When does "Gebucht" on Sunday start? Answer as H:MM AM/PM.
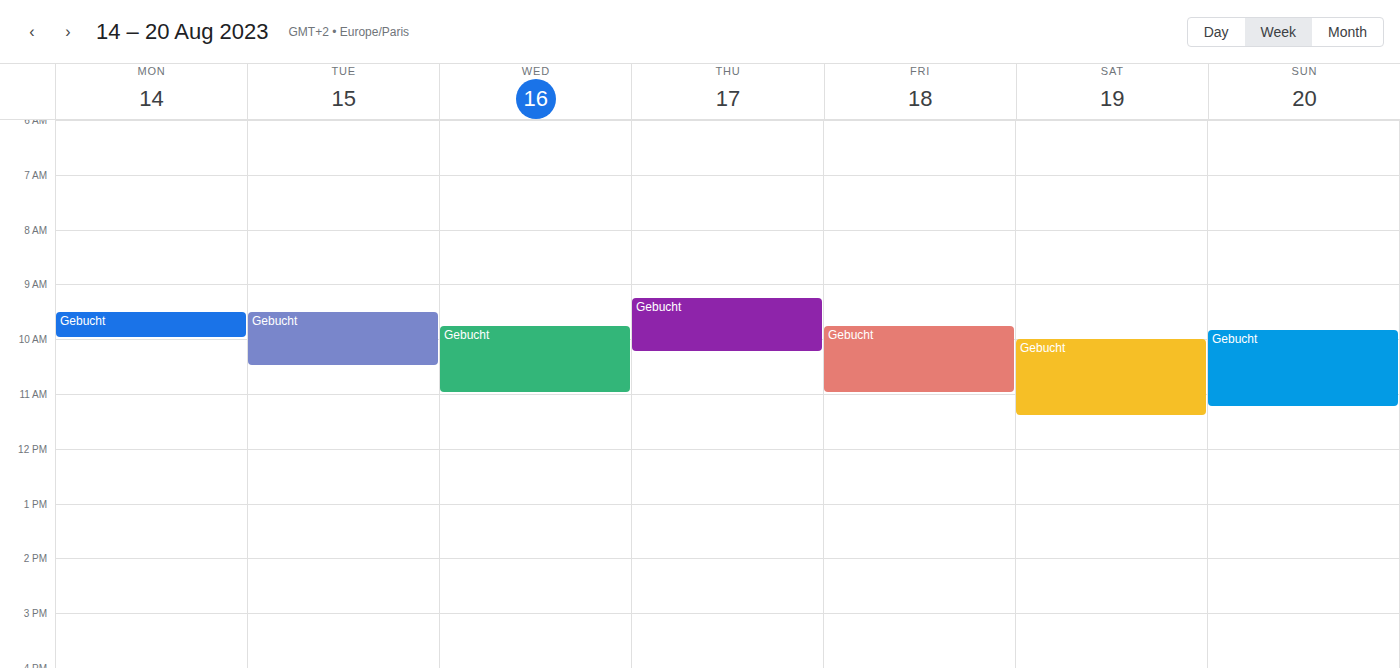
9:50 AM